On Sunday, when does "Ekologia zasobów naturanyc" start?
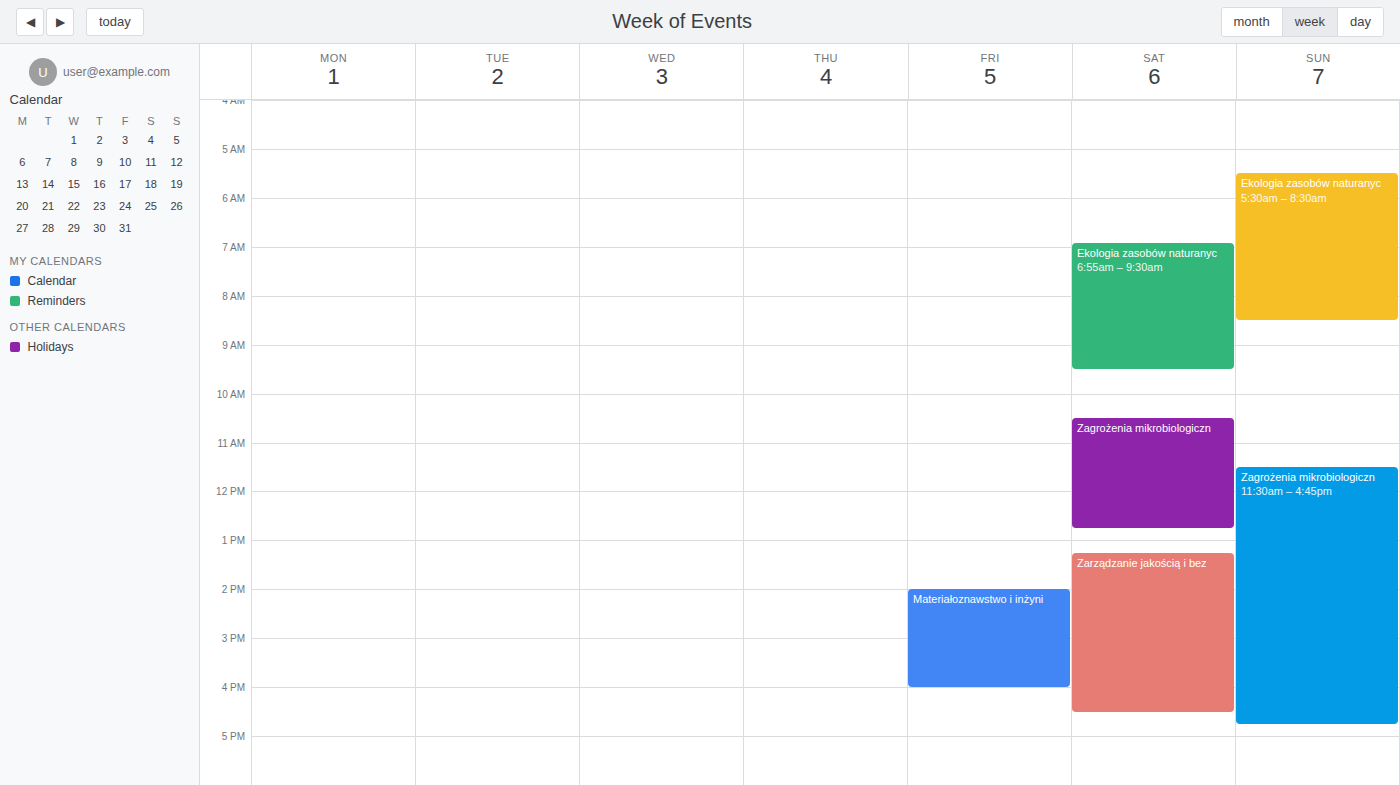
5:30 AM